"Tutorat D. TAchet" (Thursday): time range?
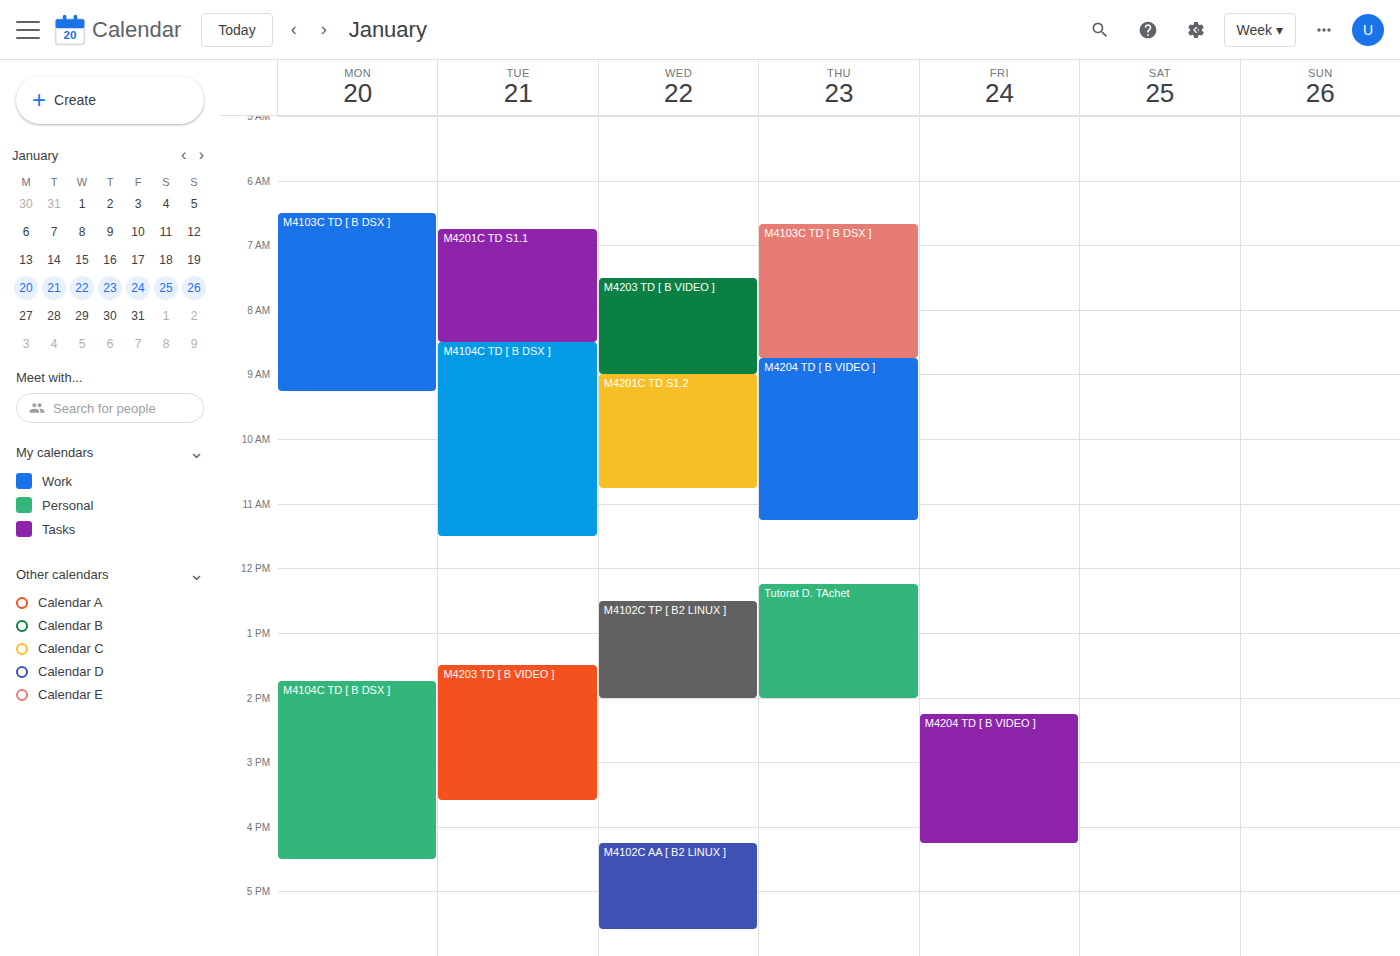
12:15 PM to 2:00 PM